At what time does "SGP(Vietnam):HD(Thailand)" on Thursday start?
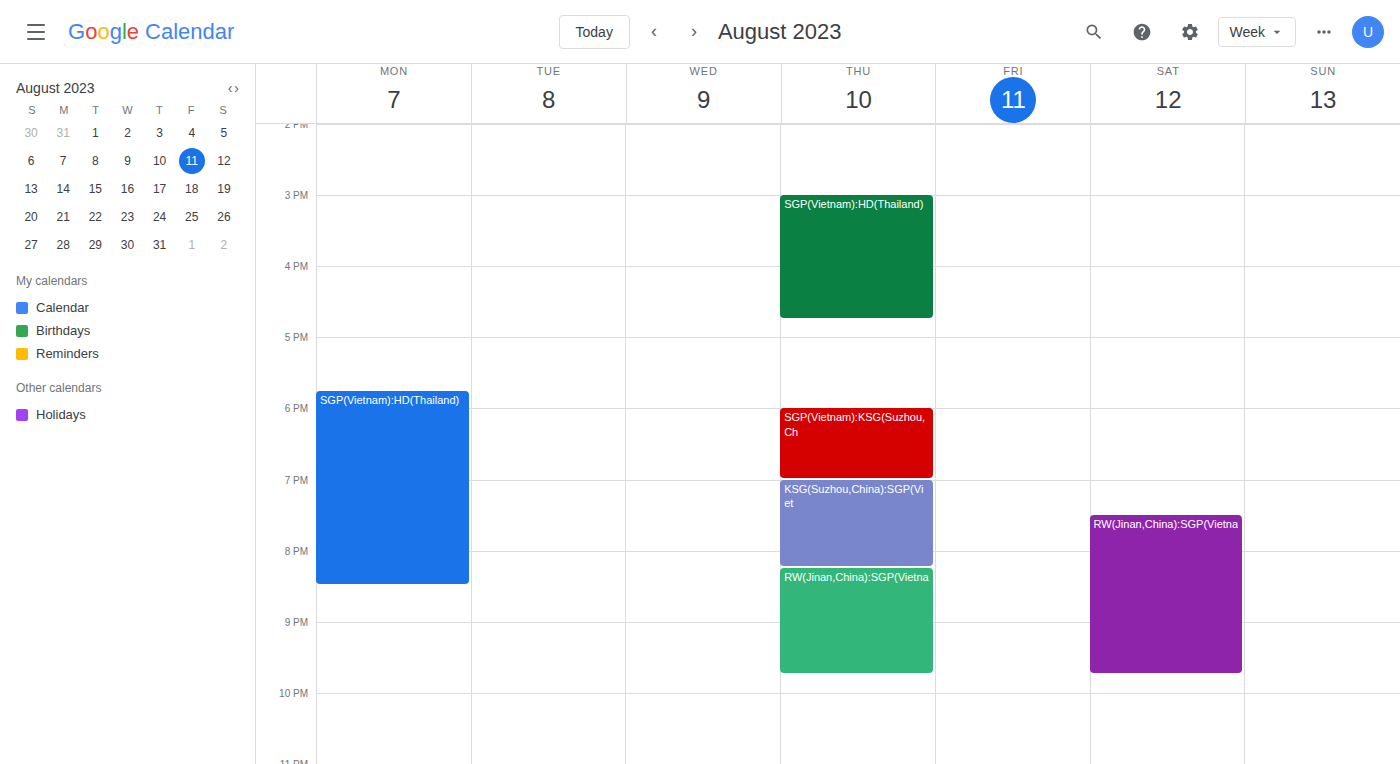
3:00 PM